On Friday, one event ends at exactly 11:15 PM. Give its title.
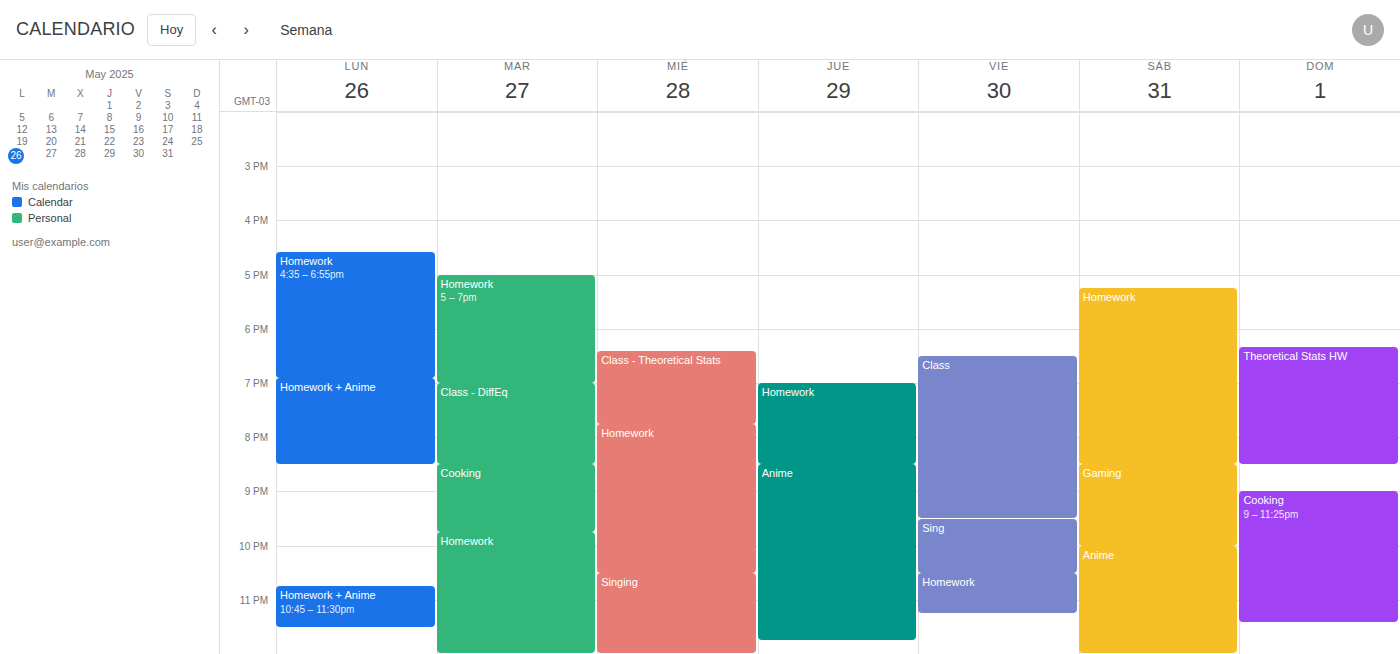
"Homework"